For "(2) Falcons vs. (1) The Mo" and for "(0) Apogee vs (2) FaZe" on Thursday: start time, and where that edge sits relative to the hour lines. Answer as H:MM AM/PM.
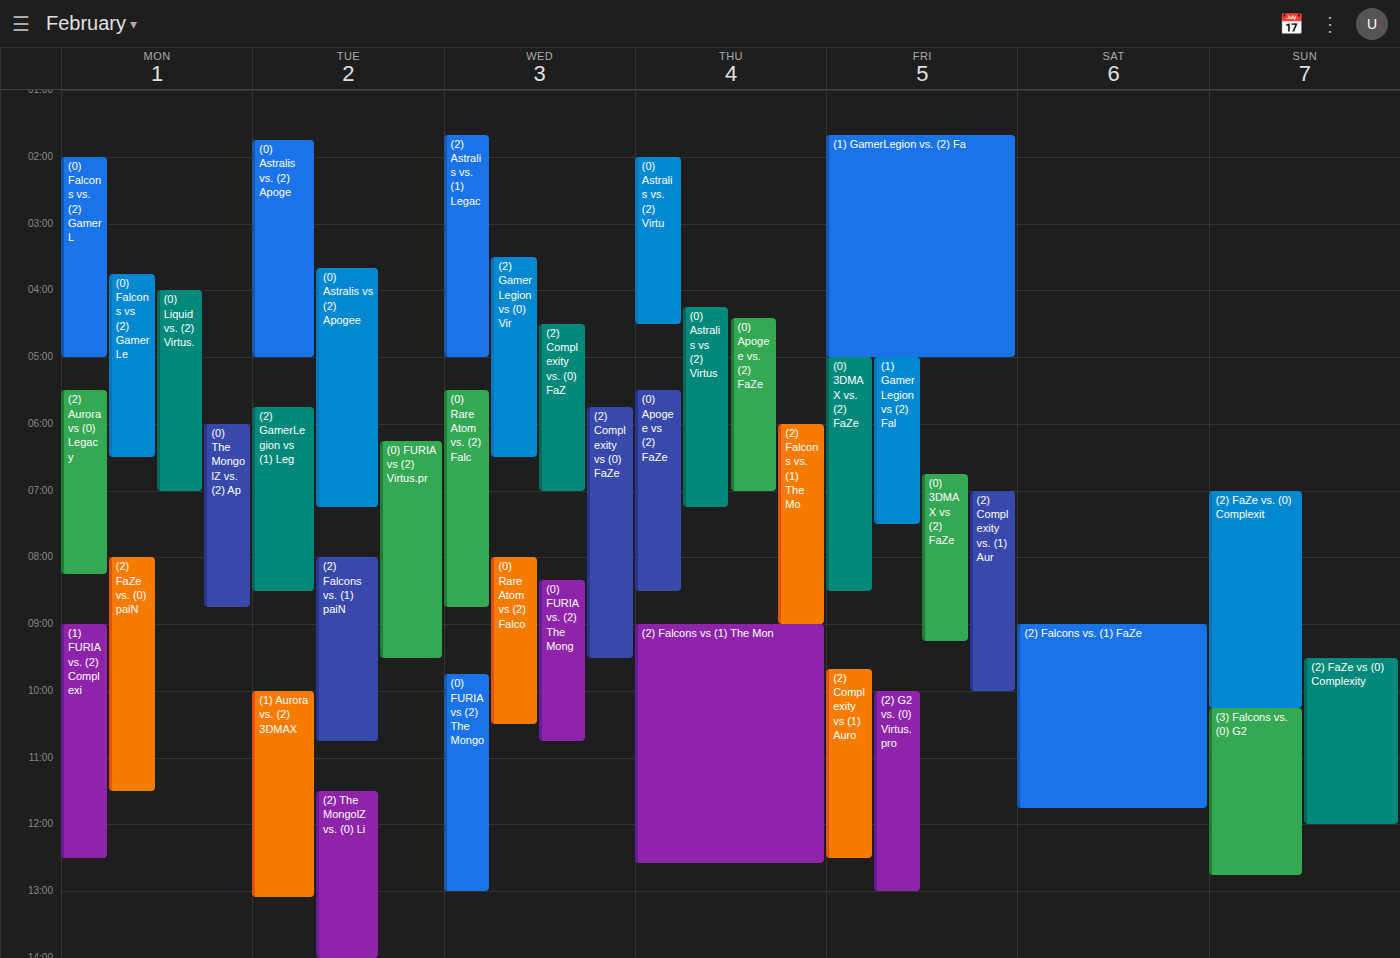
"(2) Falcons vs. (1) The Mo": 6:00 AM, exactly on the 6 AM line. "(0) Apogee vs (2) FaZe": 5:30 AM, halfway between the 5 AM and 6 AM lines.